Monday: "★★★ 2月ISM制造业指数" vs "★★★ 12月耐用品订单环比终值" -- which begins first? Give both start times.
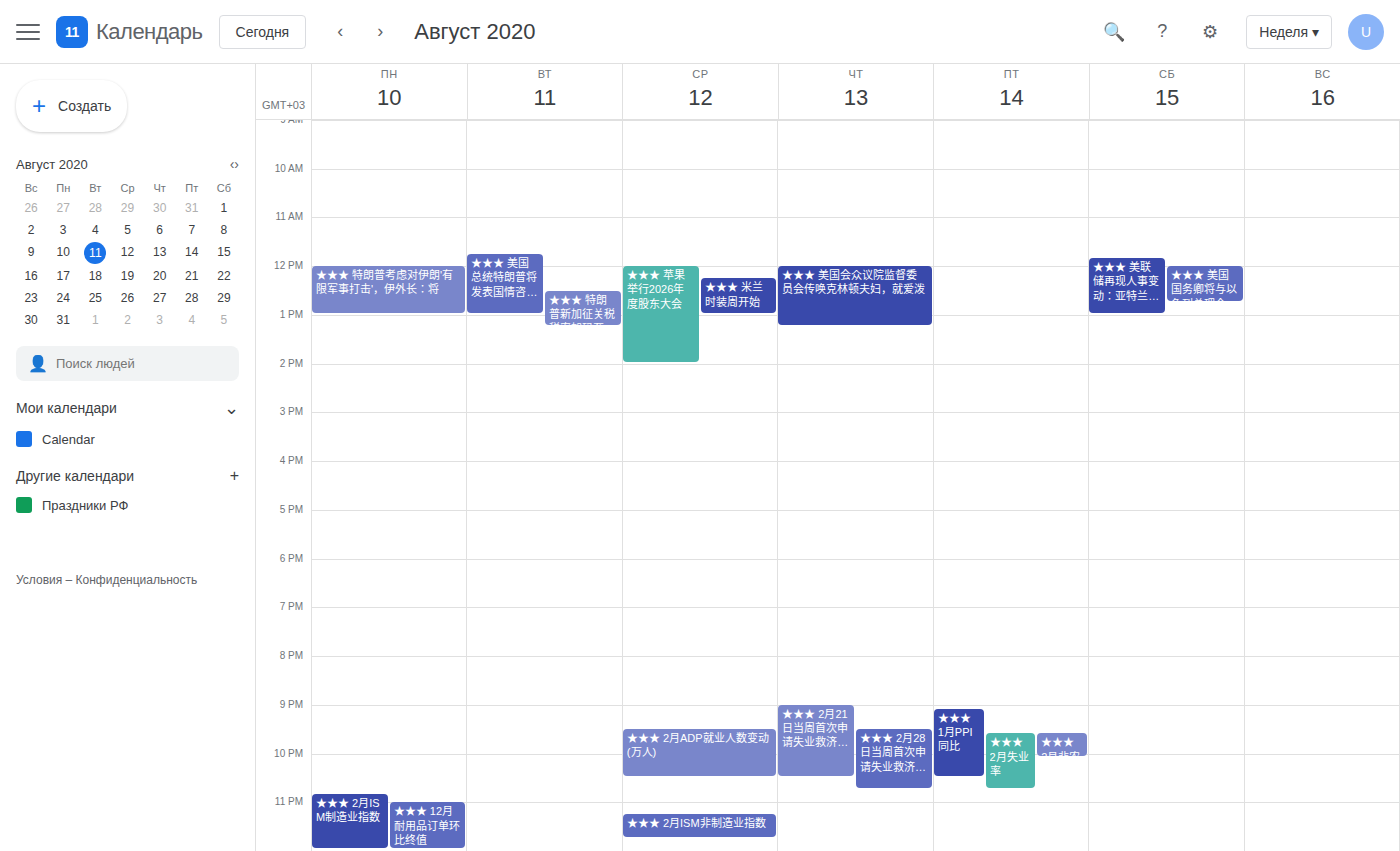
"★★★ 2月ISM制造业指数" 22:50; "★★★ 12月耐用品订单环比终值" 23:00.